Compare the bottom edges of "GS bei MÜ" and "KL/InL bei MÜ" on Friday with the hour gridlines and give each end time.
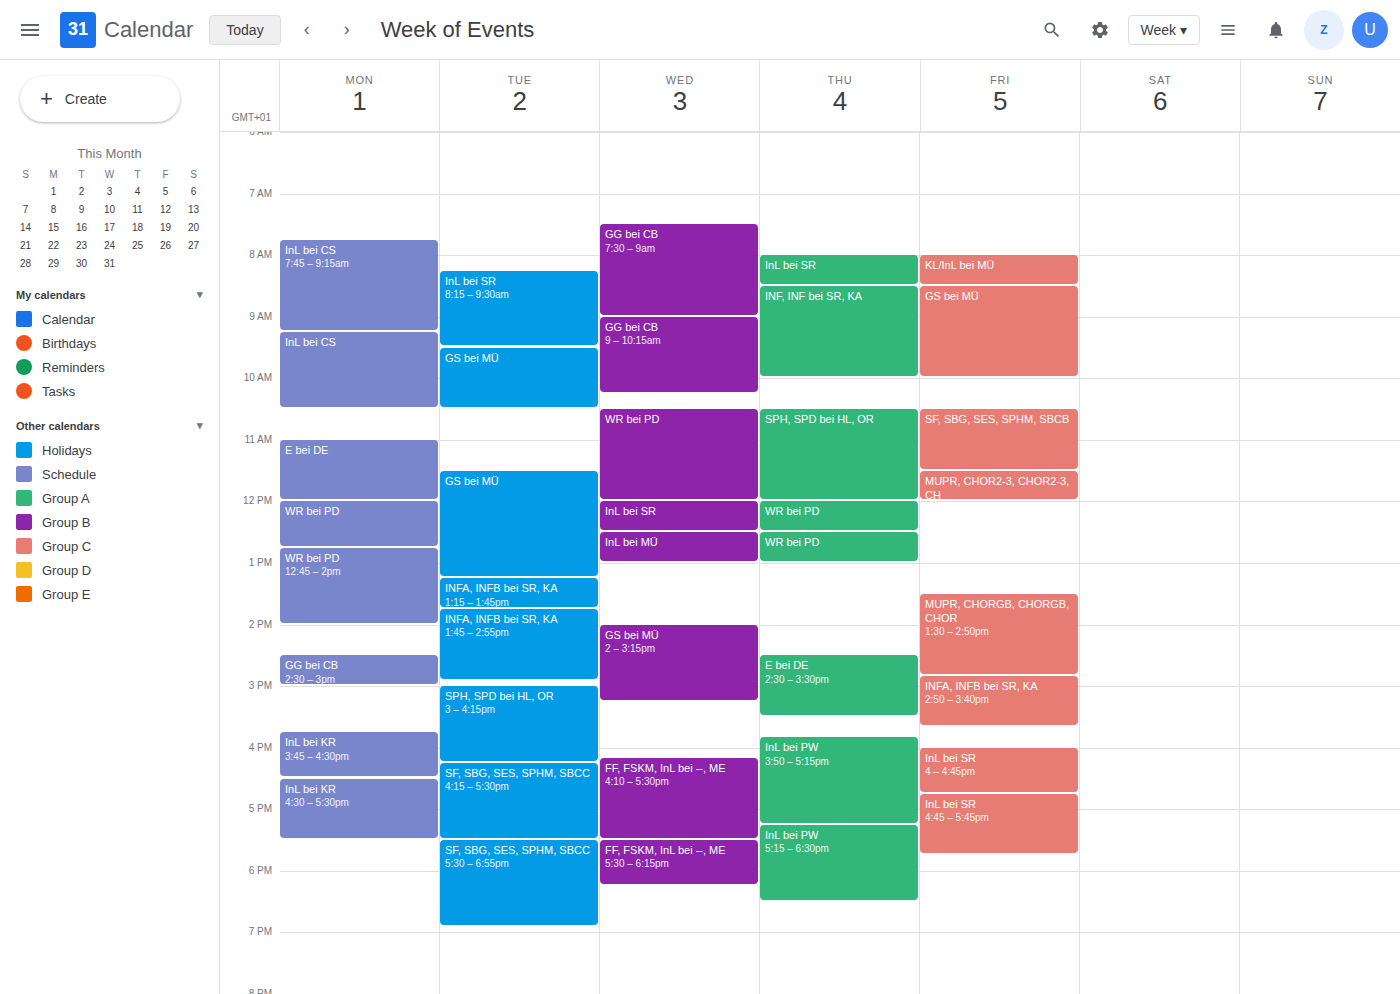
"GS bei MÜ": 10:00 AM, exactly on the 10 AM line. "KL/InL bei MÜ": 8:30 AM, halfway between the 8 AM and 9 AM lines.